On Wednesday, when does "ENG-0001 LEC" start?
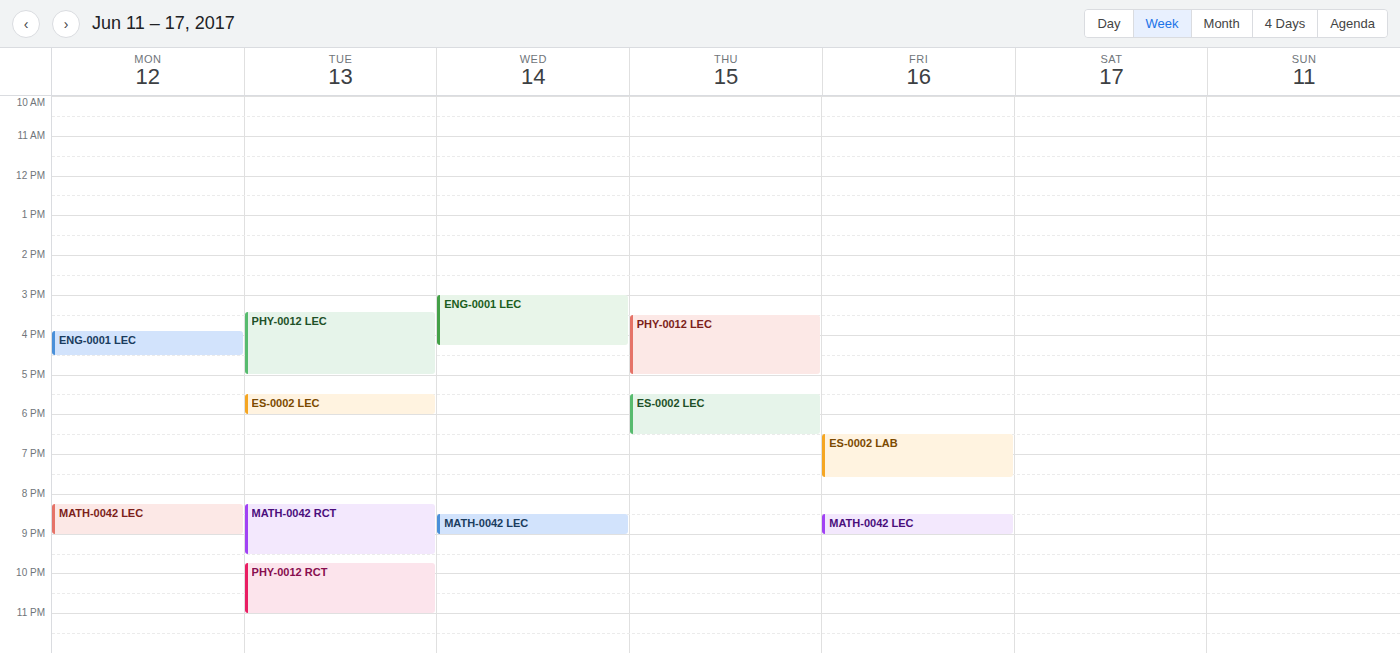
3:00 PM